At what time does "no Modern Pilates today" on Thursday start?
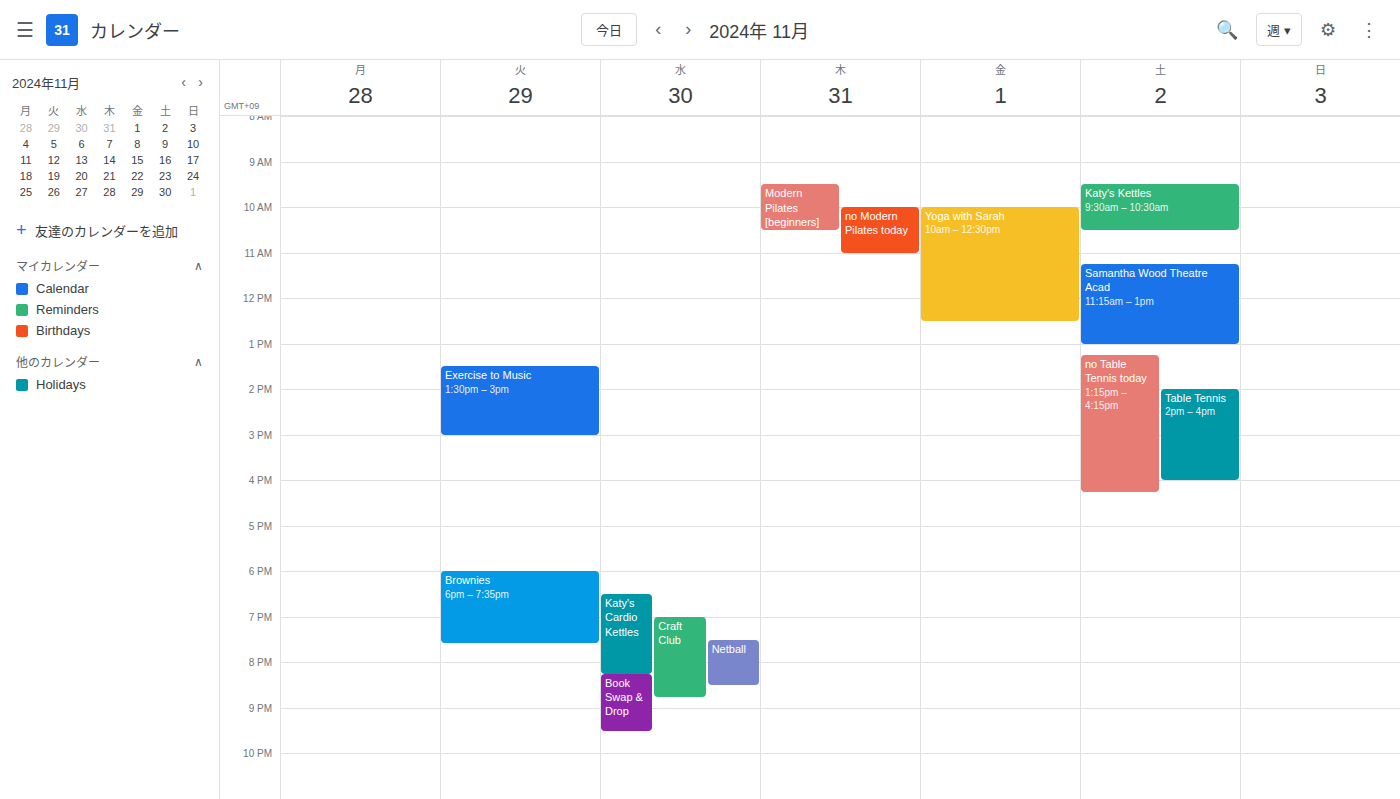
10:00 AM